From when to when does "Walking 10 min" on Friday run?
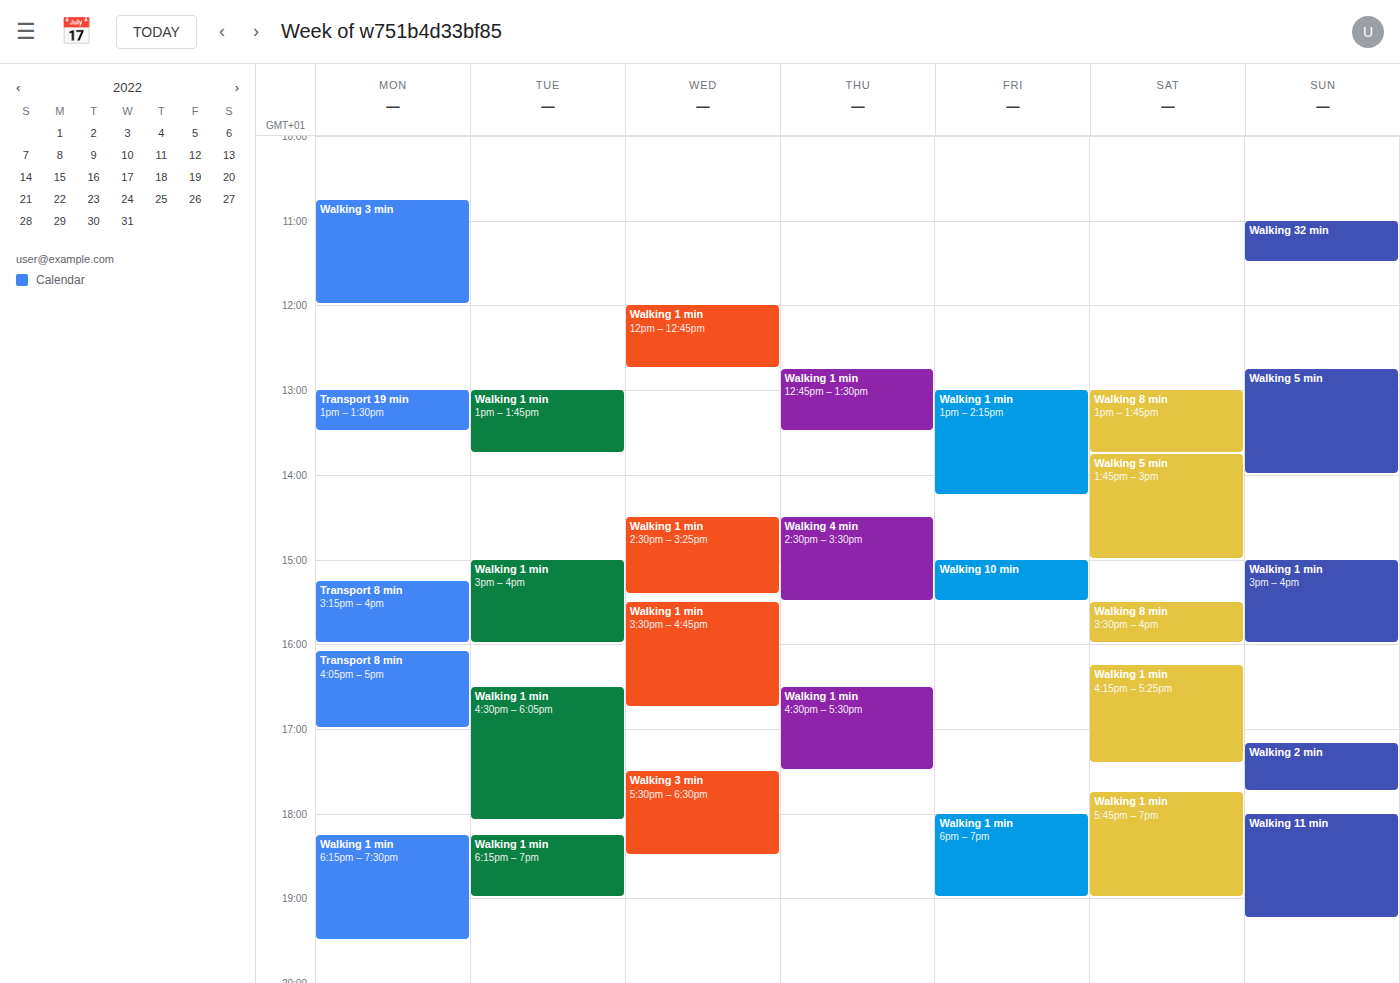
3:00 PM to 3:30 PM